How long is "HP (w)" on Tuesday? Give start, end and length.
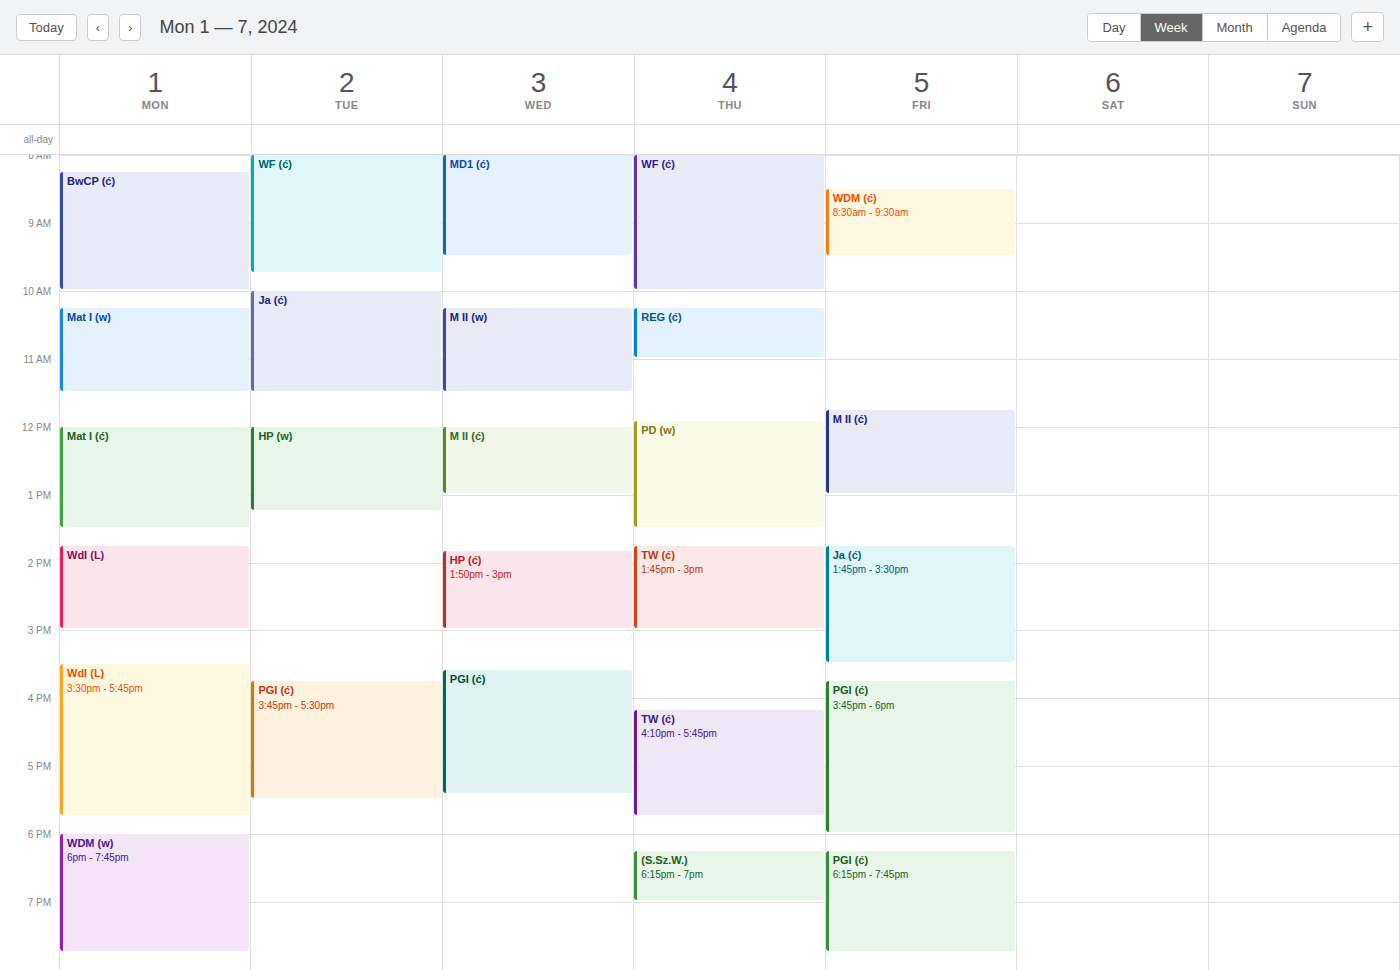
12:00 PM to 1:15 PM, 1 hour 15 minutes